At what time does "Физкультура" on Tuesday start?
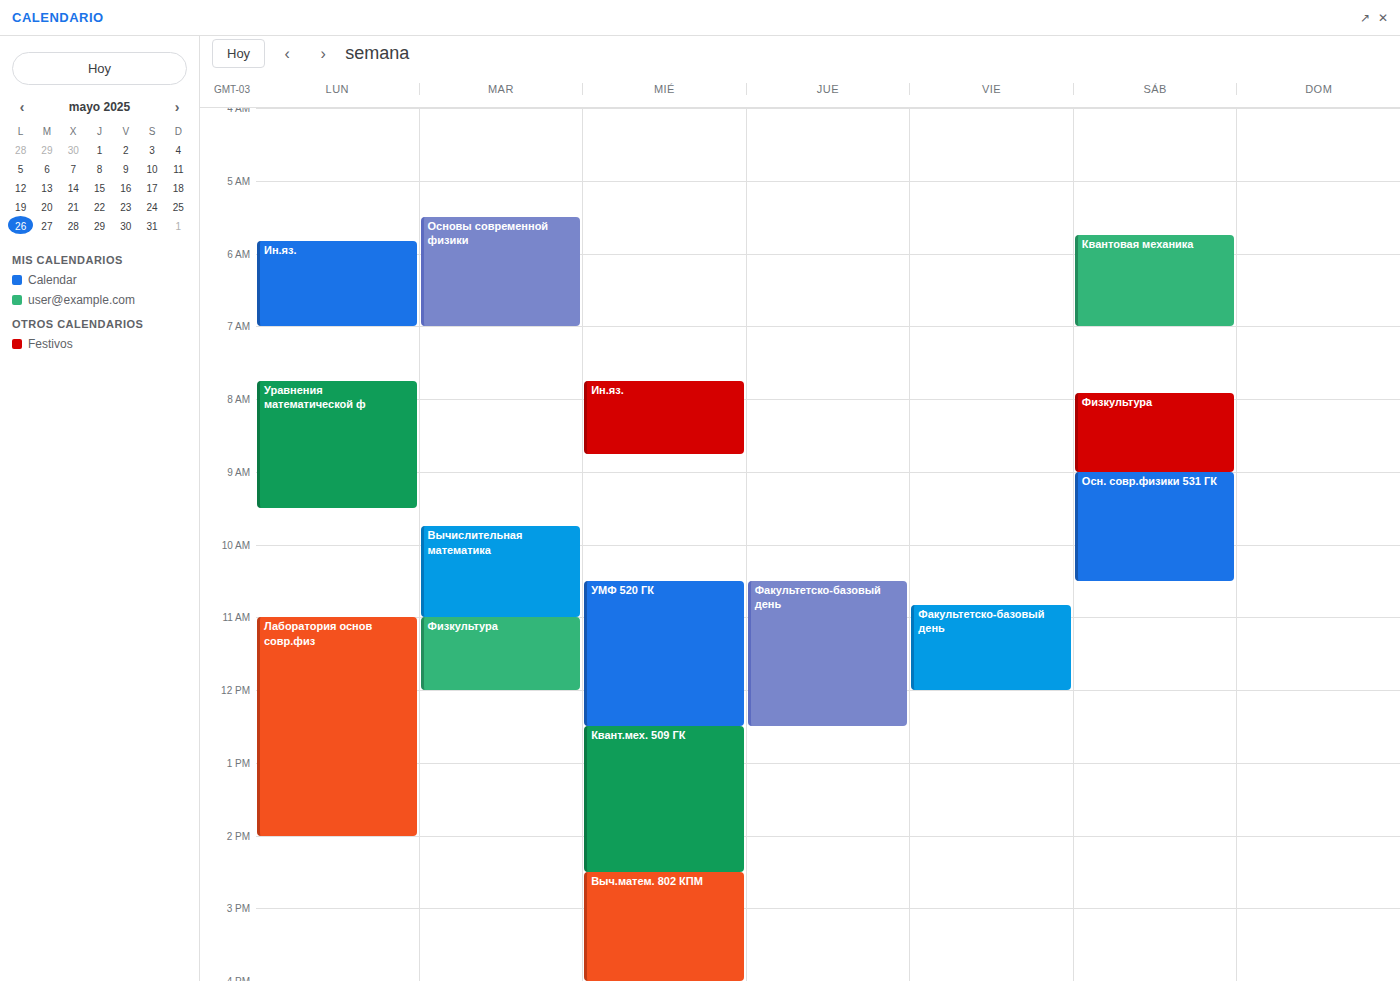
11:00 AM